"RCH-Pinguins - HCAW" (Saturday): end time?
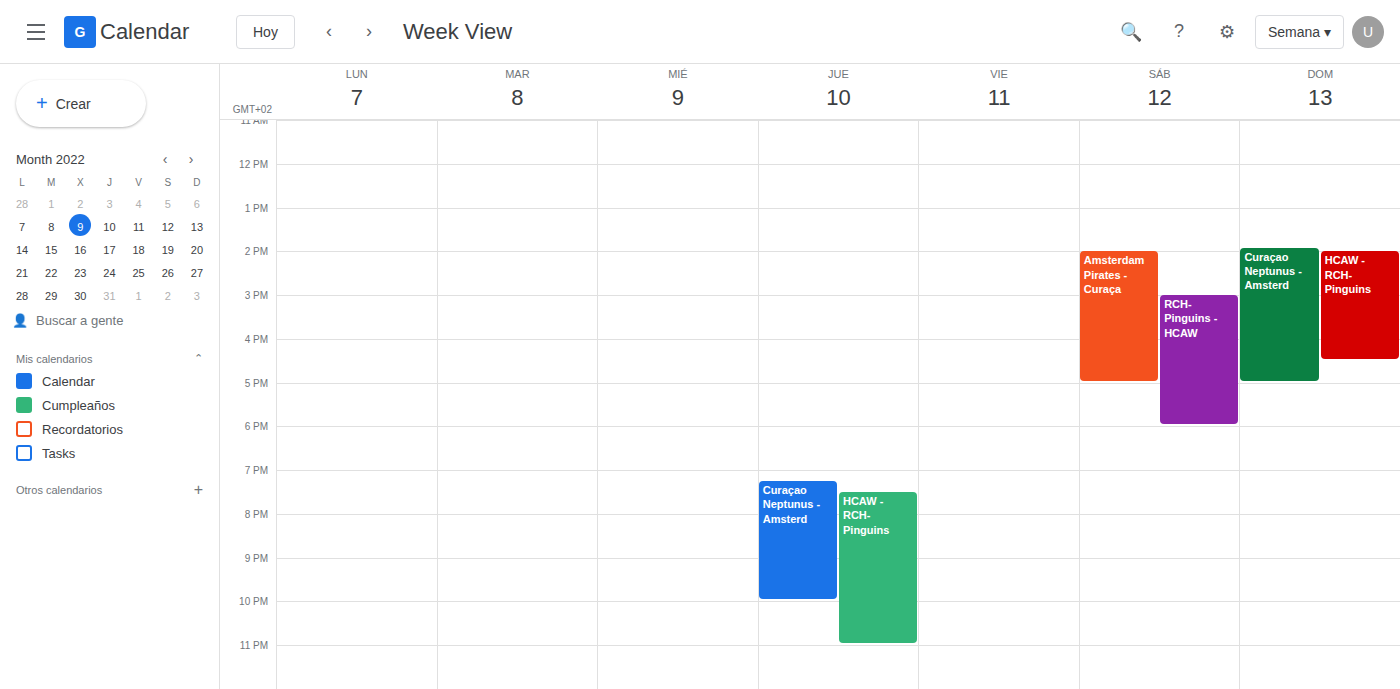
6:00 PM